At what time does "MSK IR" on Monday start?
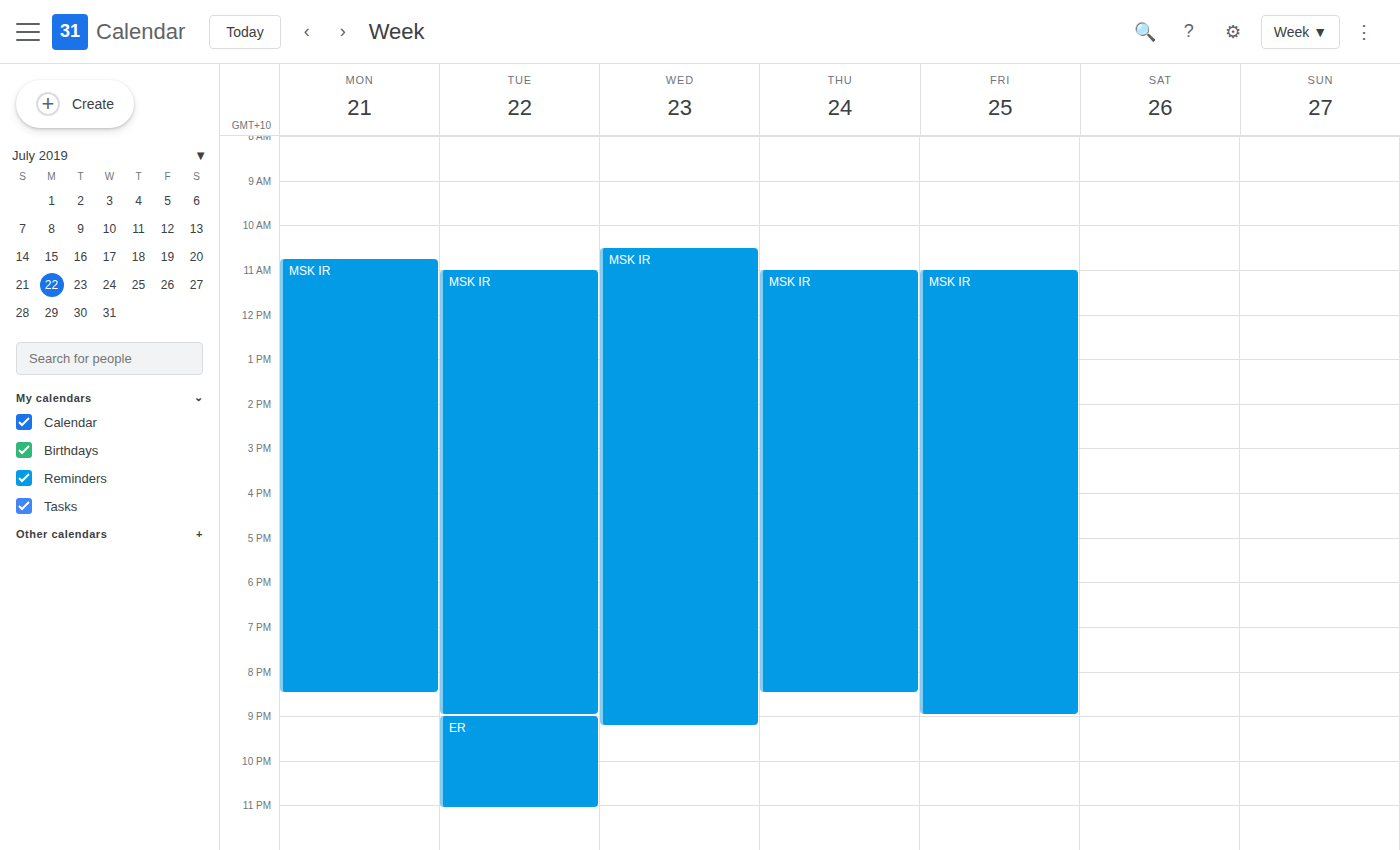
10:45 AM